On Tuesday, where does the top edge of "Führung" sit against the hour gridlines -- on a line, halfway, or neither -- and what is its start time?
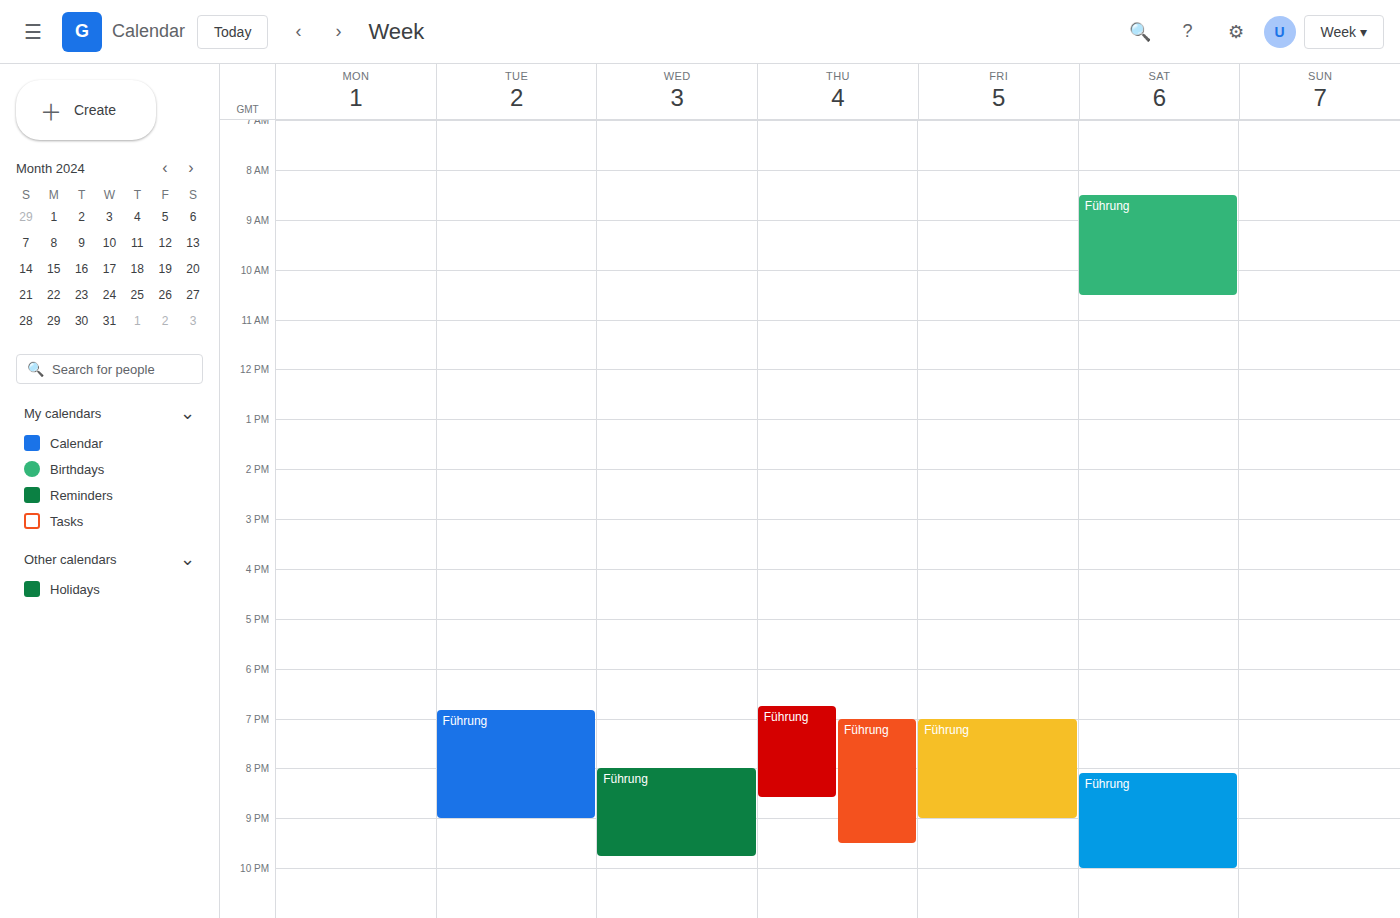
6:50 PM -- neither: 50 minutes below the 6 PM line and 10 minutes above the 7 PM line.